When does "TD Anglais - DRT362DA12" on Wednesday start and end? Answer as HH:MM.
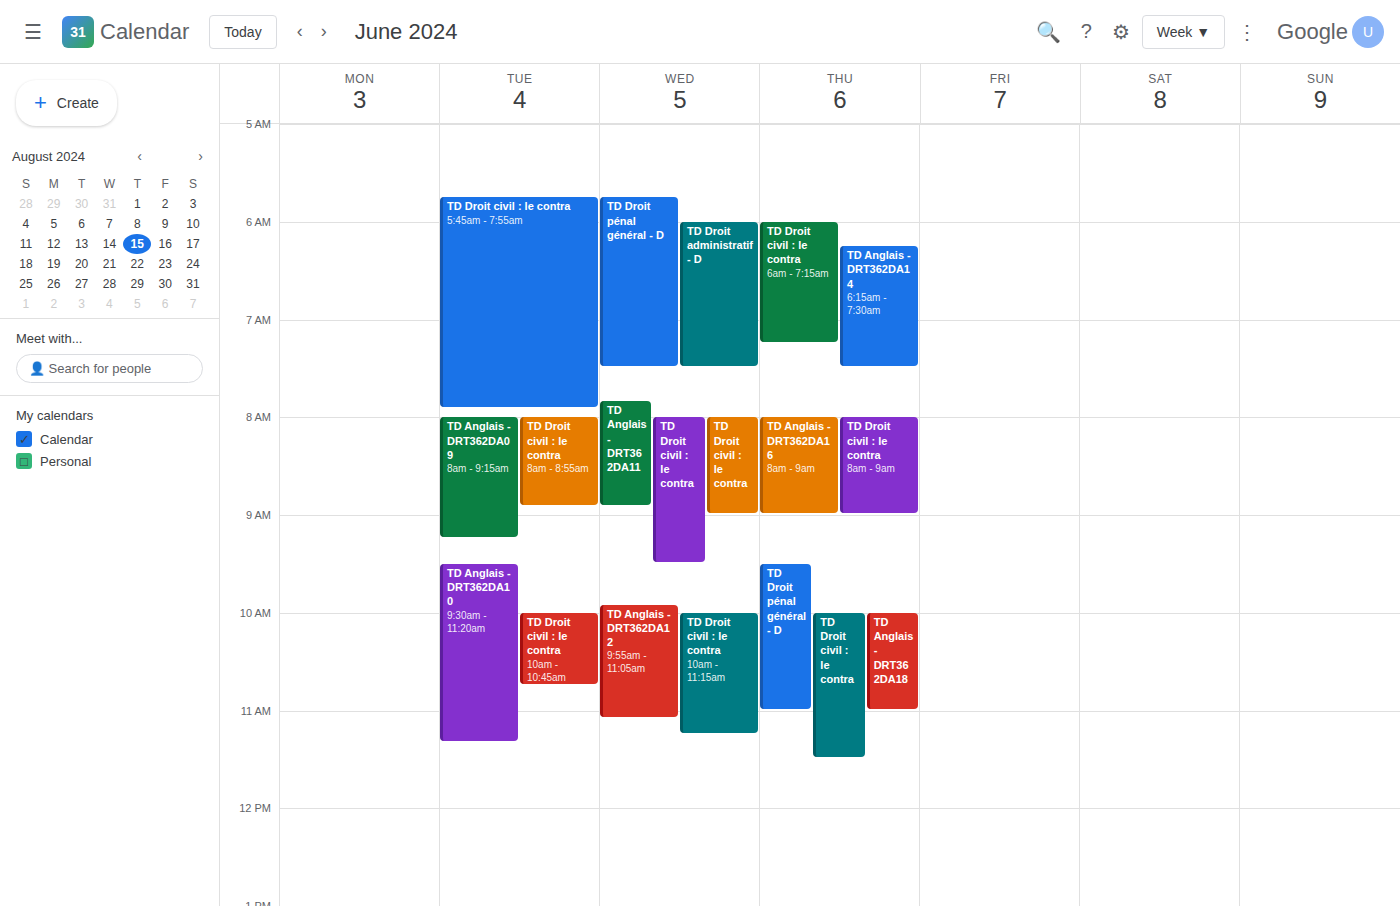
09:55 to 11:05